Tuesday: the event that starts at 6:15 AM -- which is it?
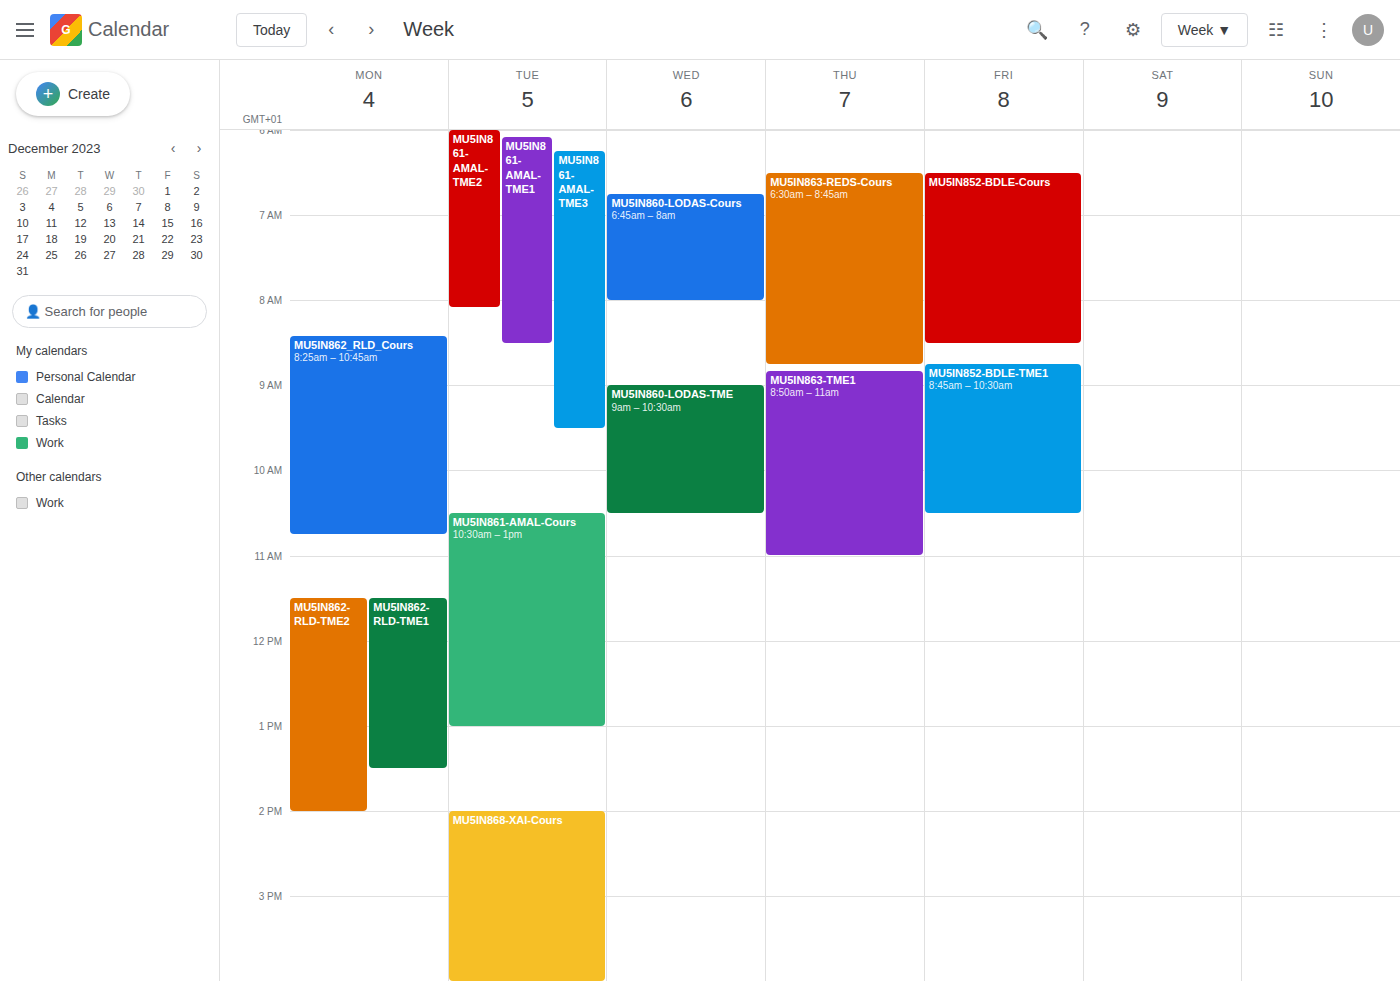
"MU5IN861-AMAL-TME3"